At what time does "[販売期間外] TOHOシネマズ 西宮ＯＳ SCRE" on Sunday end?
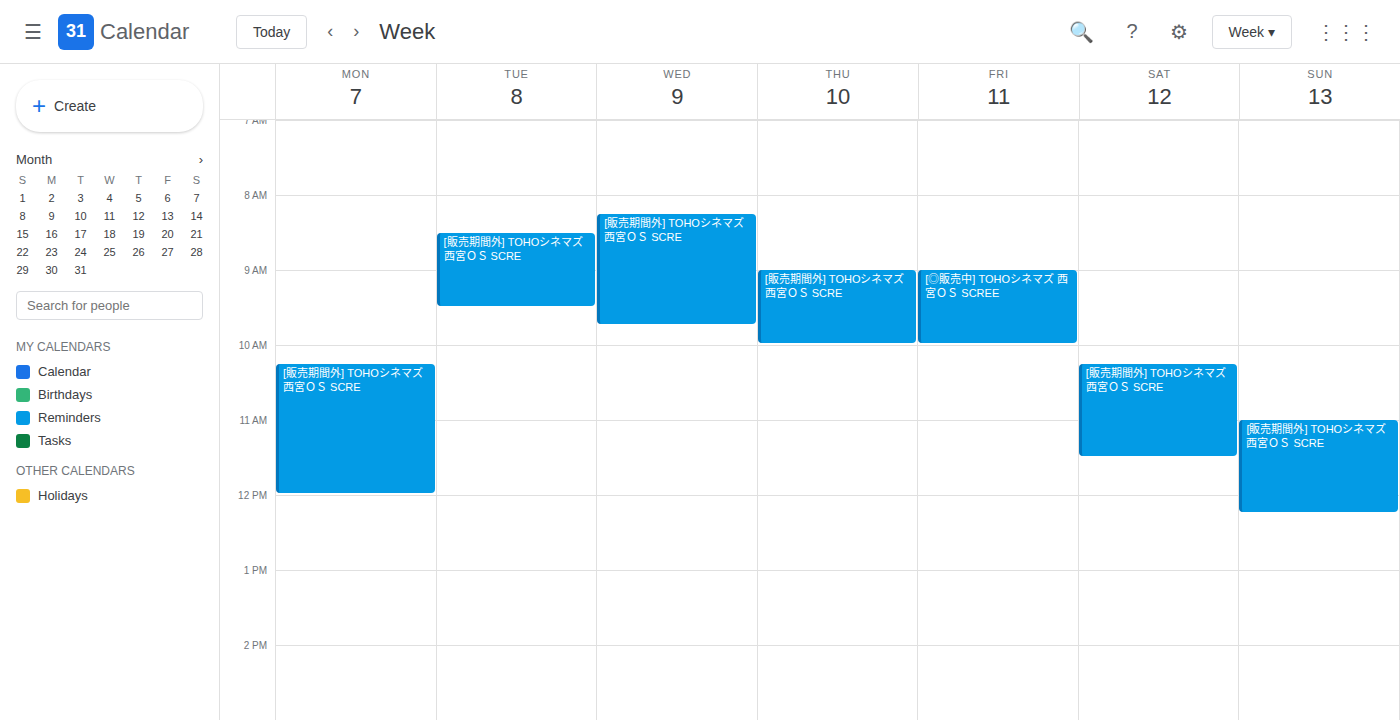
12:15 PM